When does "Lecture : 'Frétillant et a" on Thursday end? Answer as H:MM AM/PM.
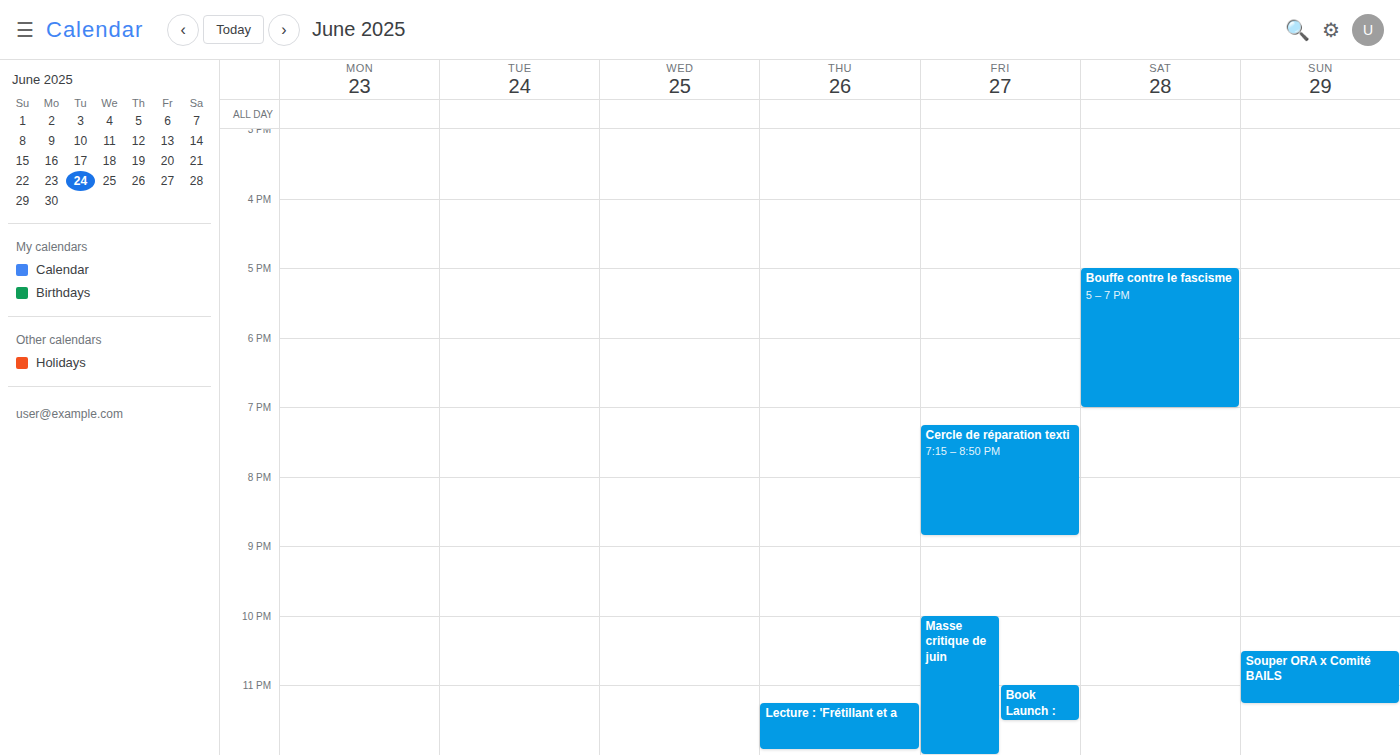
11:55 PM